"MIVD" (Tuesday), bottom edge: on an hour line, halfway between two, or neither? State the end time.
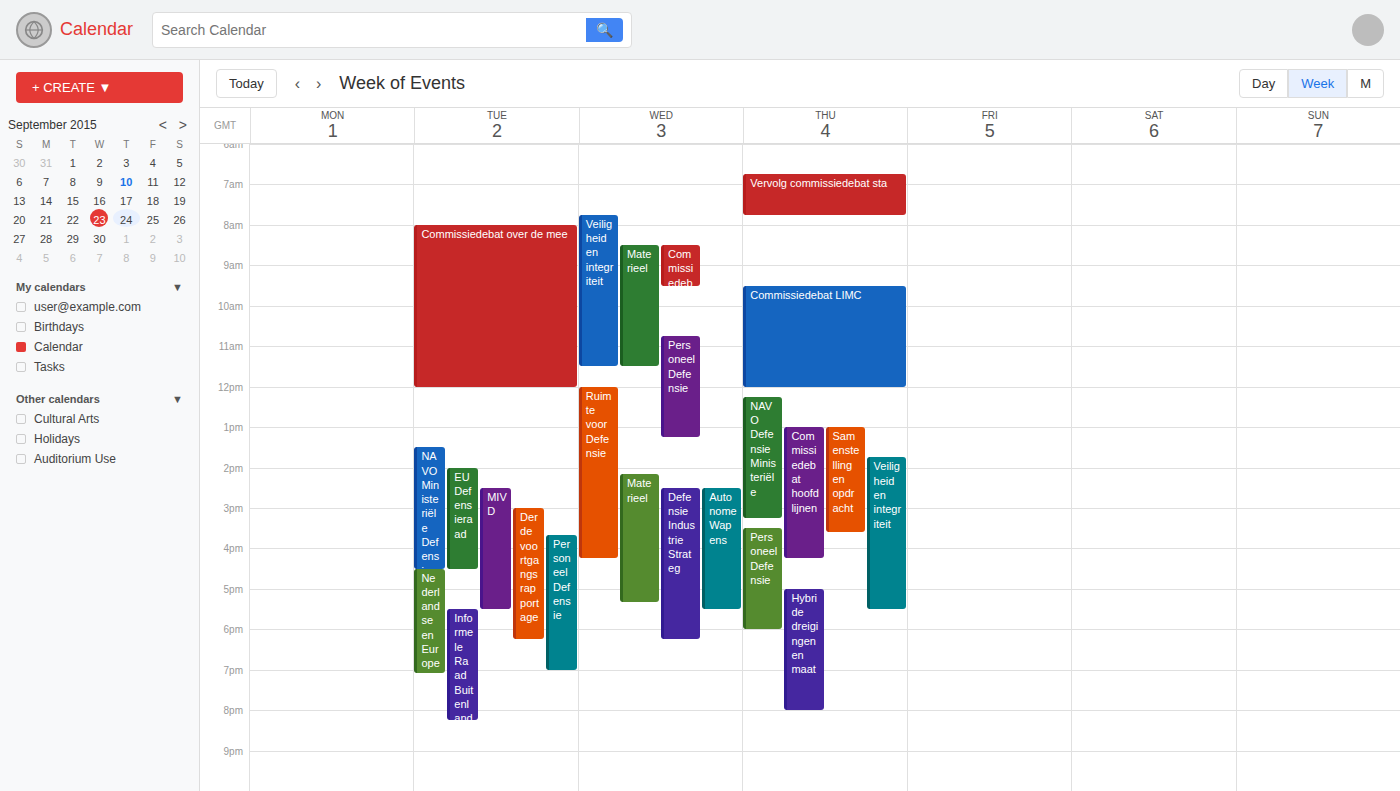
5:30 PM -- halfway between the 5 PM and 6 PM lines.